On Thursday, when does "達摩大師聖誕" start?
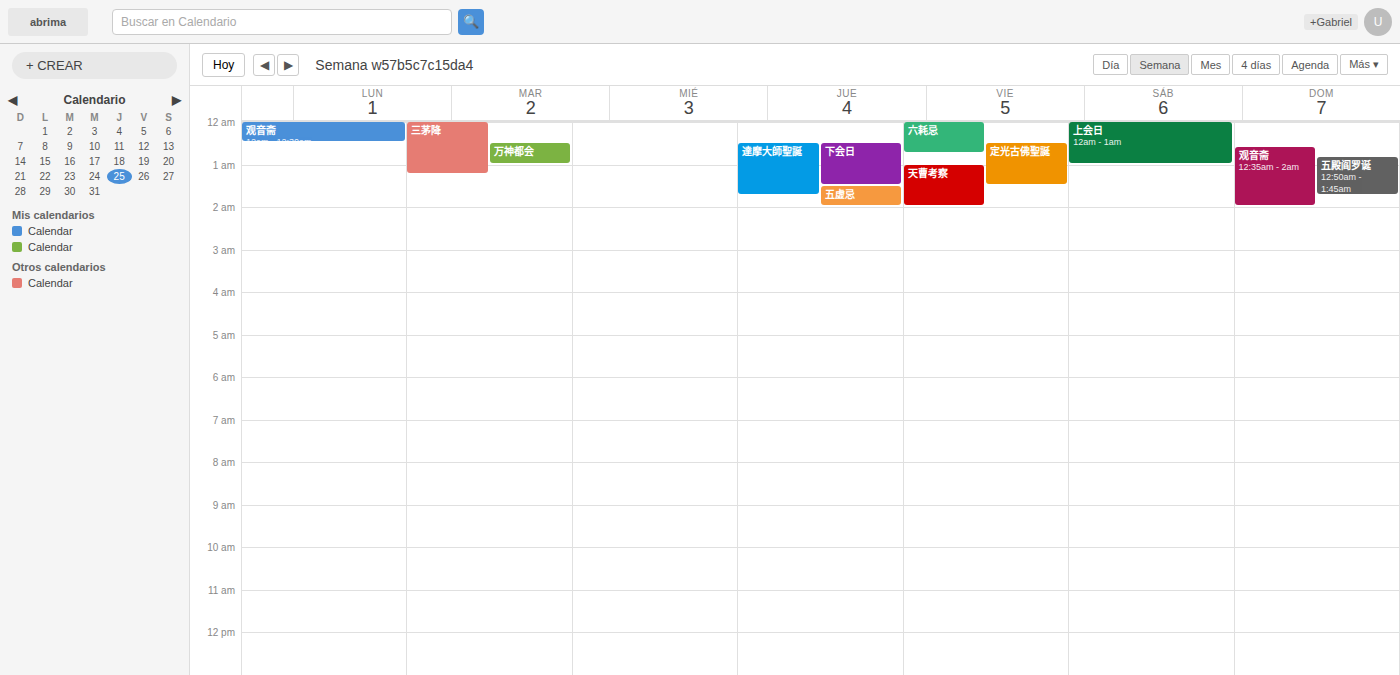
12:30 AM